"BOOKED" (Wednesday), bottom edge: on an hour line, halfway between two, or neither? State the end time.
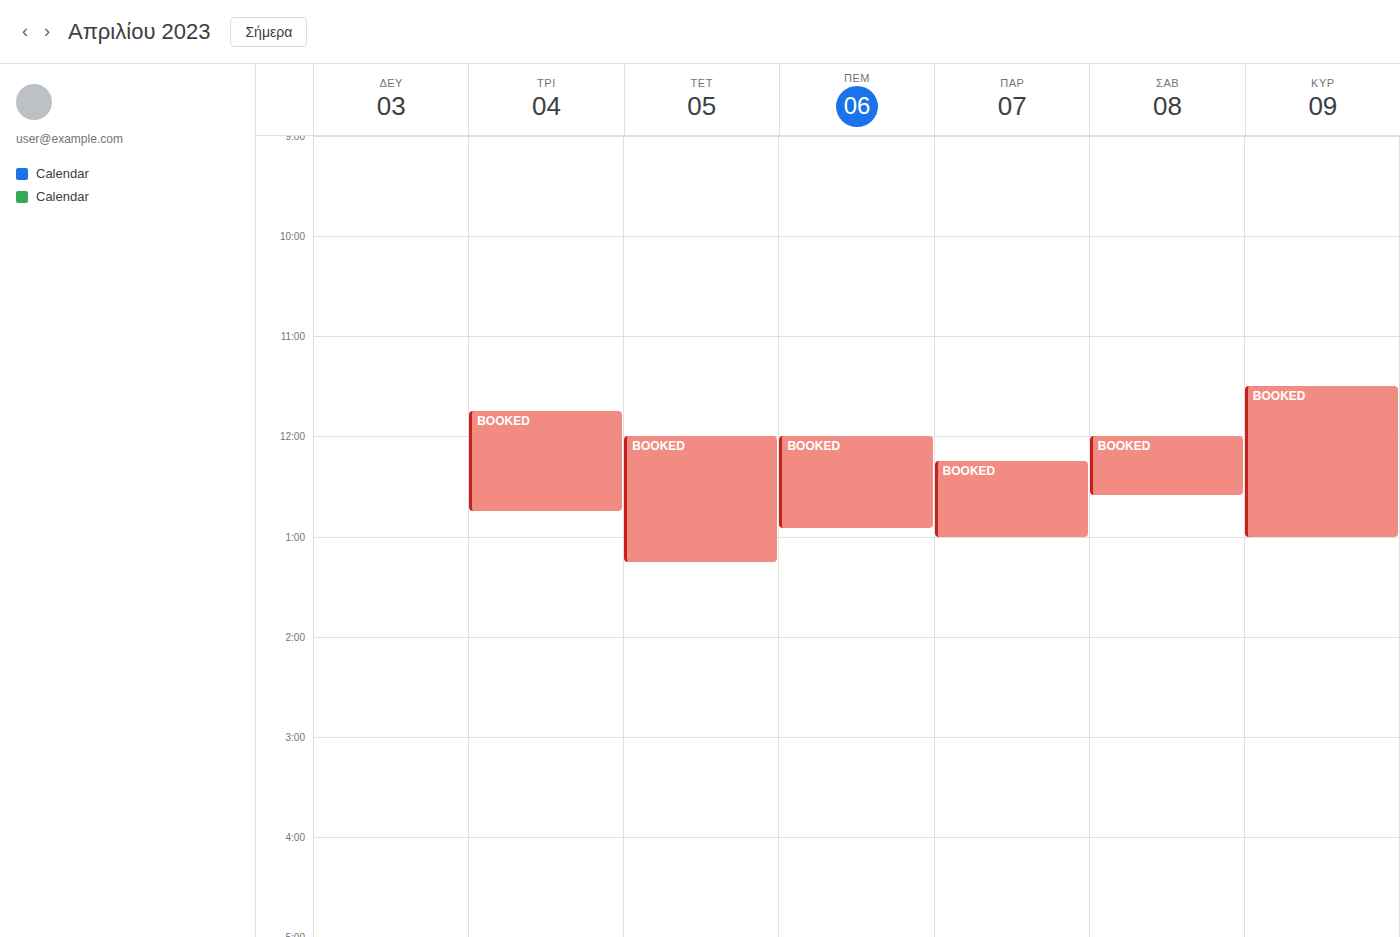
1:15 PM -- neither: a quarter of the way from the 1 PM line to the 2 PM line.